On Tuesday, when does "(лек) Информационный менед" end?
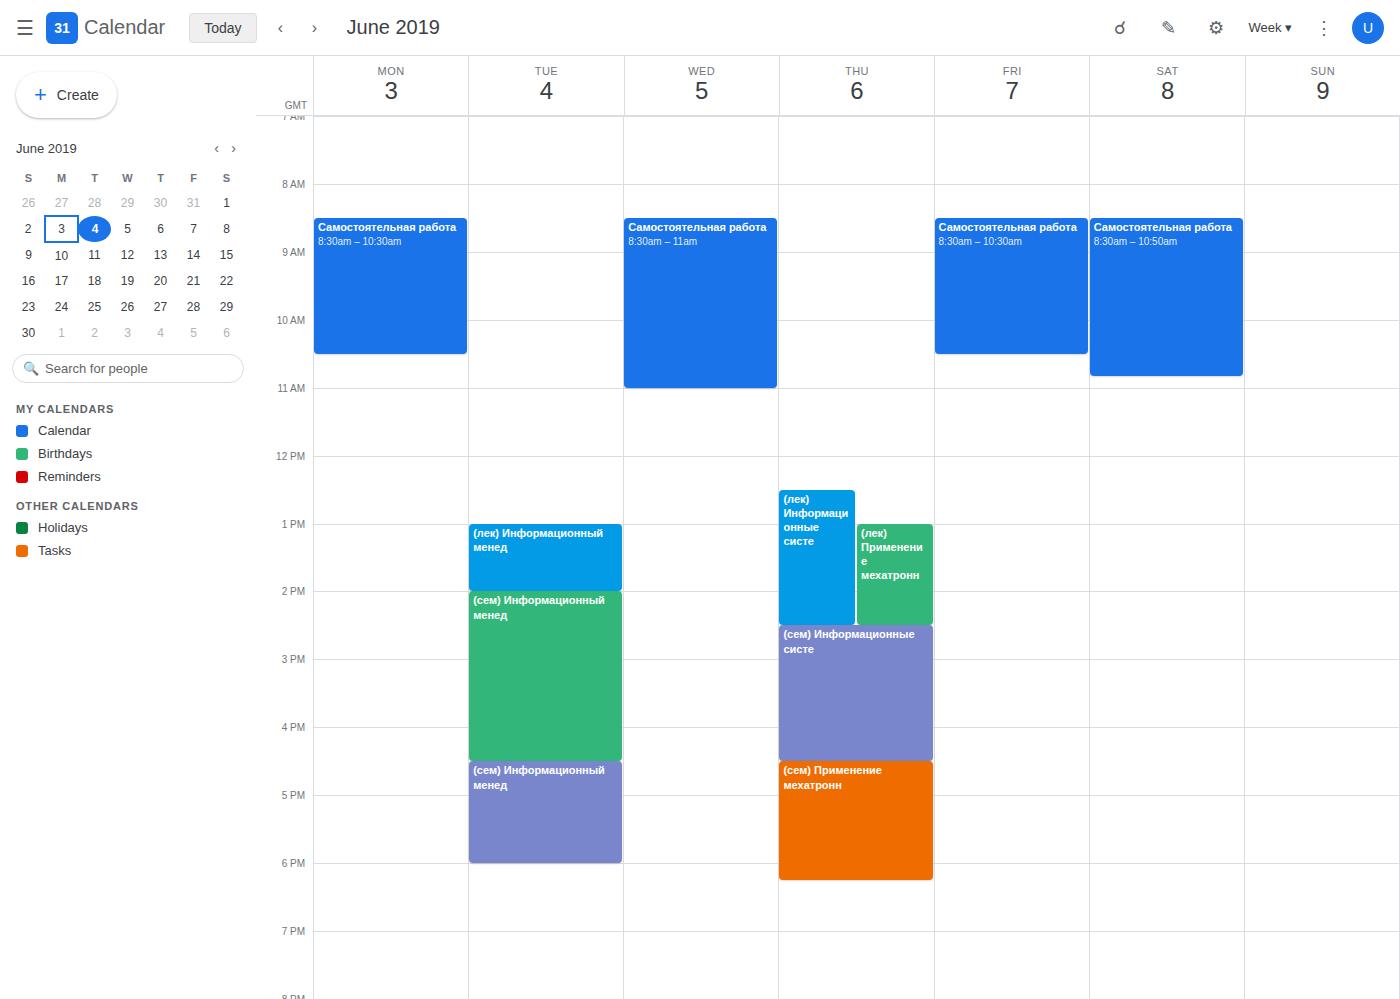
2:00 PM